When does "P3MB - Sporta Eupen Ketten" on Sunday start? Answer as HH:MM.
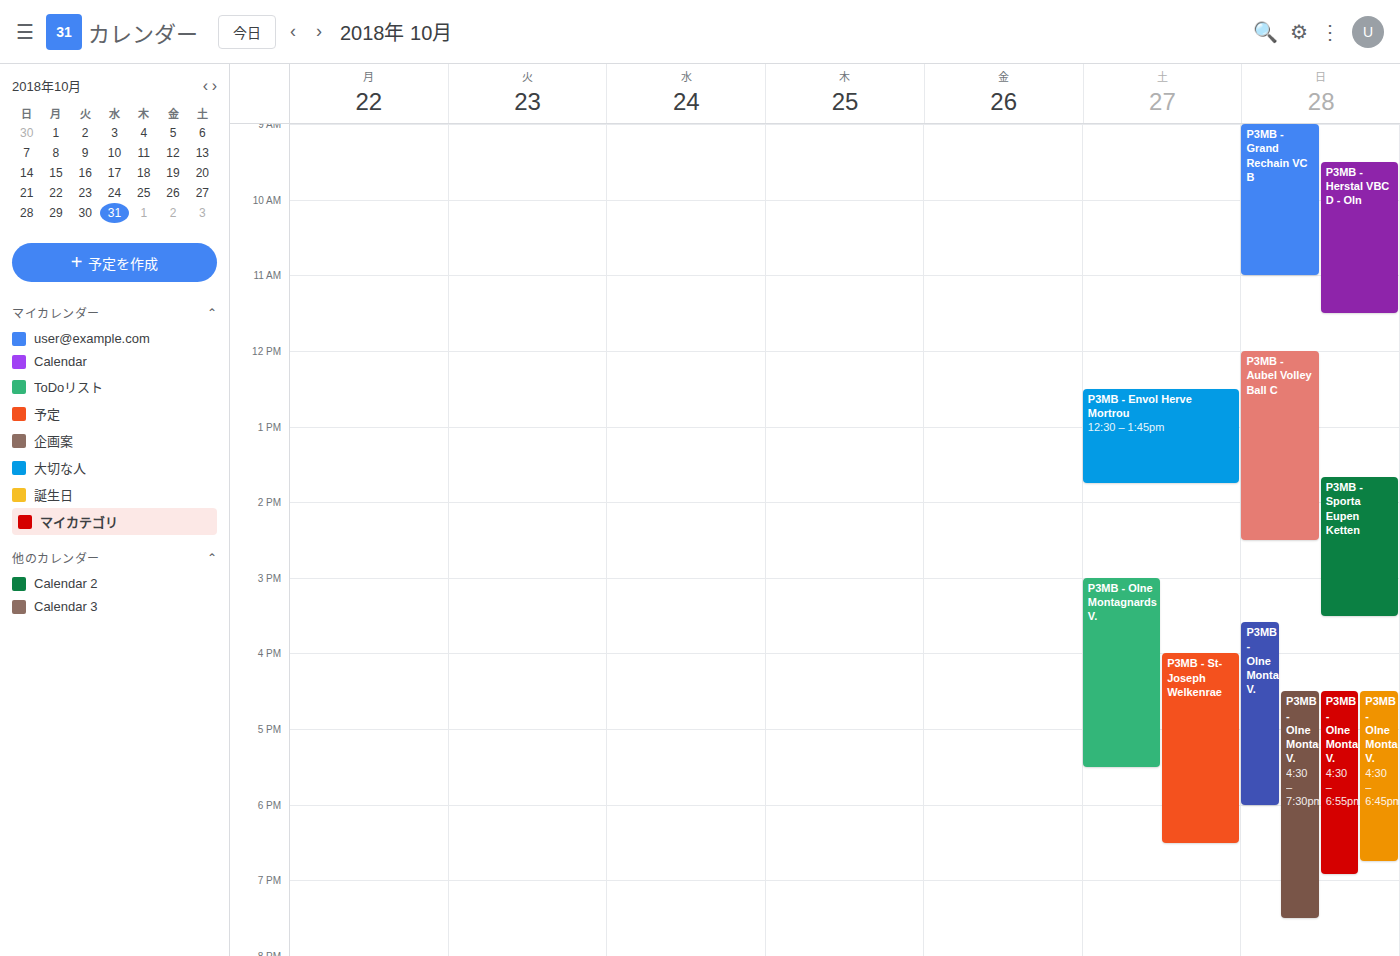
13:40